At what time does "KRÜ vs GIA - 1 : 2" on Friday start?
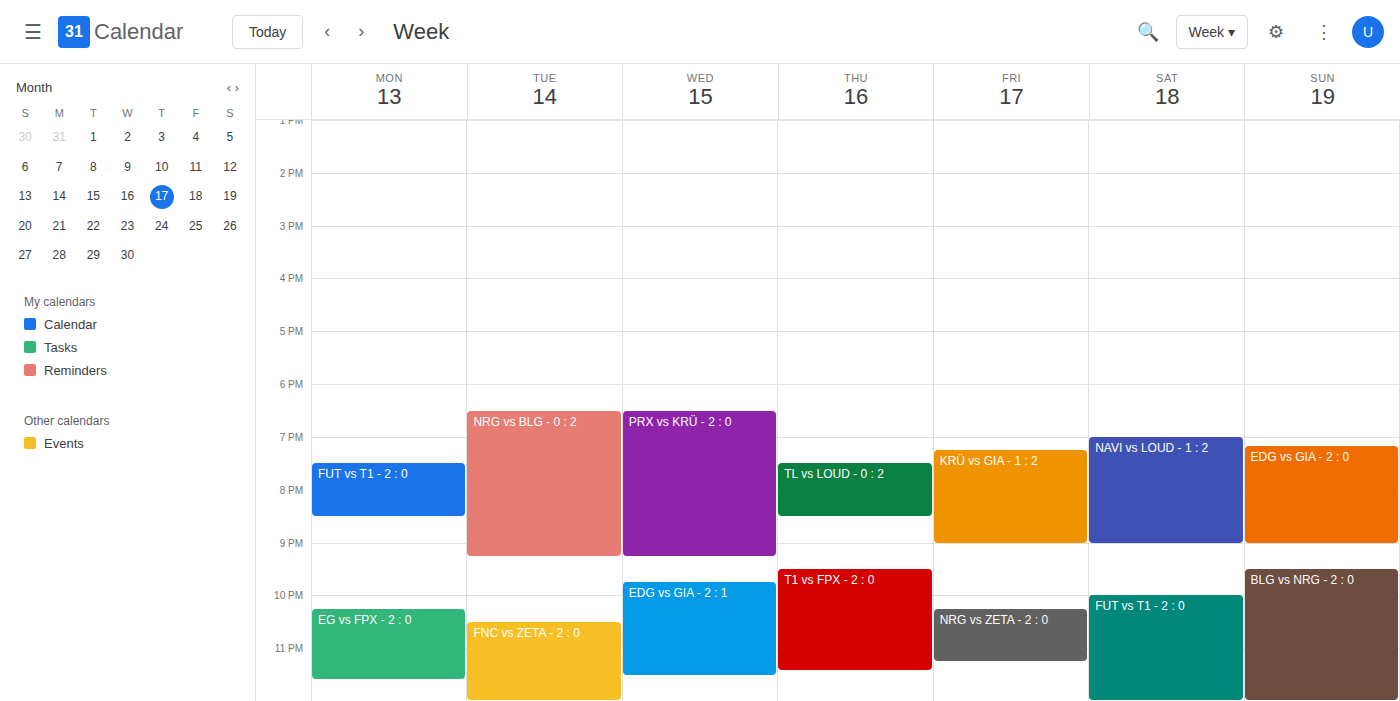
7:15 PM